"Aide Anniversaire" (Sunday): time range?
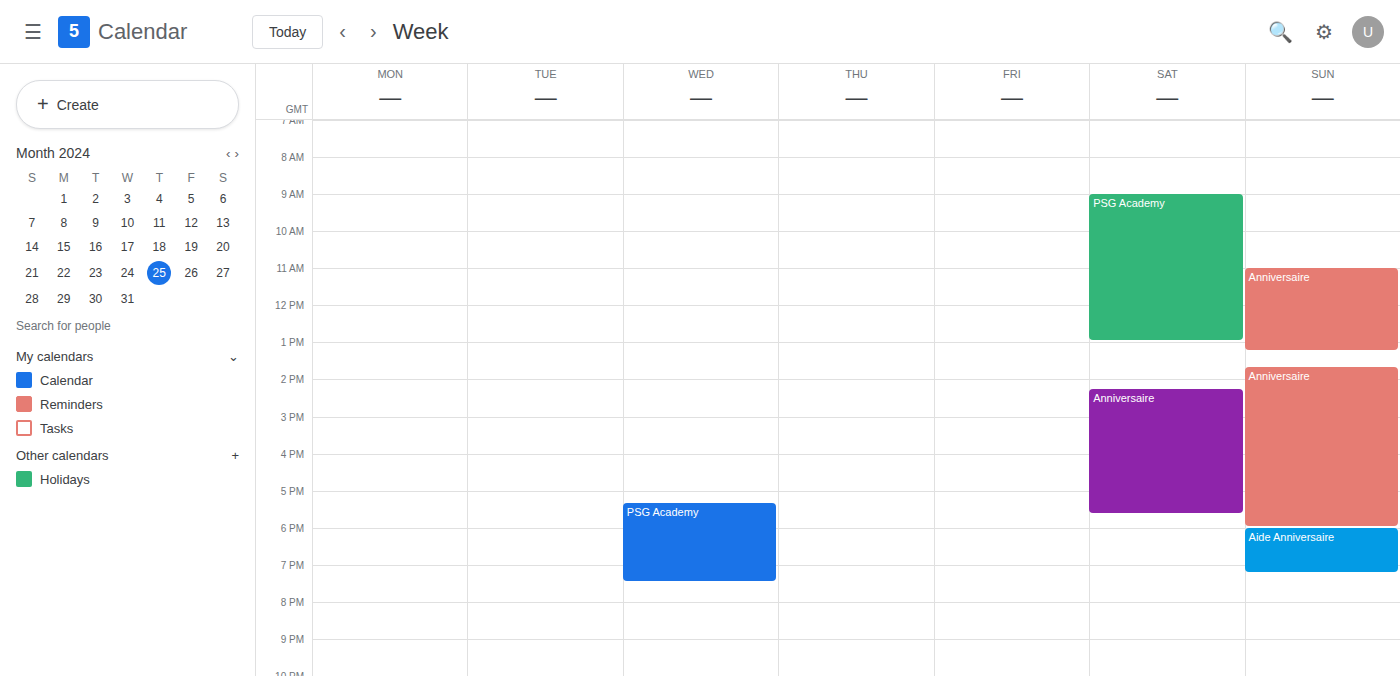
6:00 PM to 7:15 PM